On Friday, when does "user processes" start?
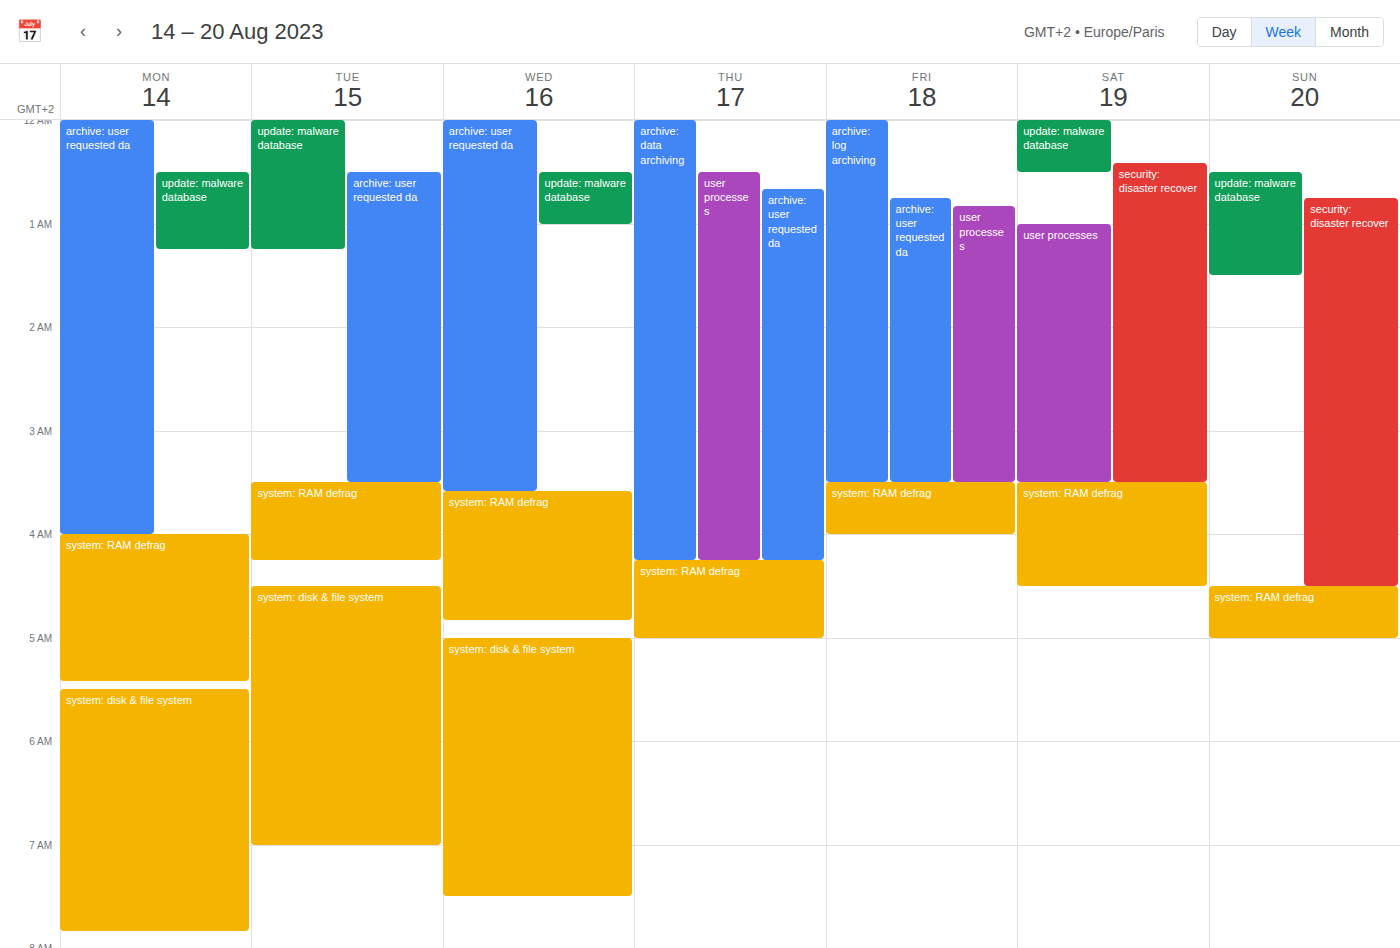
12:50 AM